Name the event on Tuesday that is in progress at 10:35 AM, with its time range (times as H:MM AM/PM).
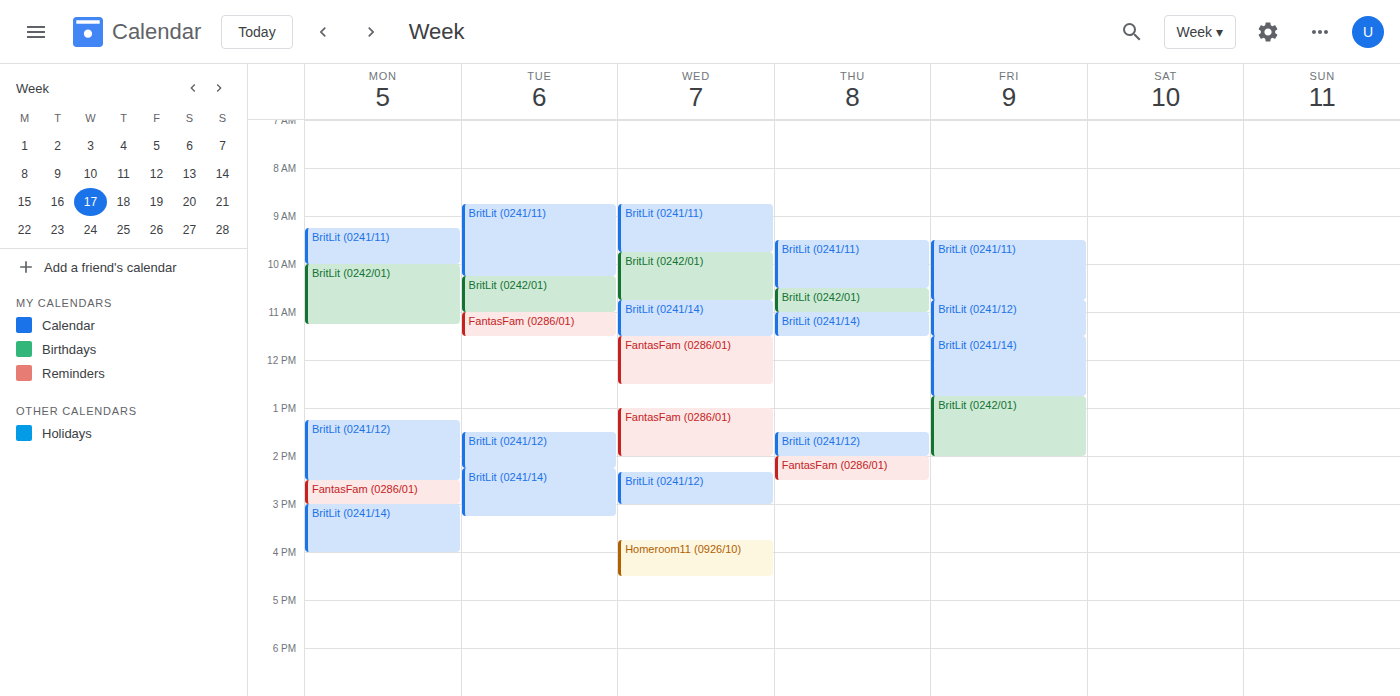
"BritLit (0242/01)", 10:15 AM to 11:00 AM